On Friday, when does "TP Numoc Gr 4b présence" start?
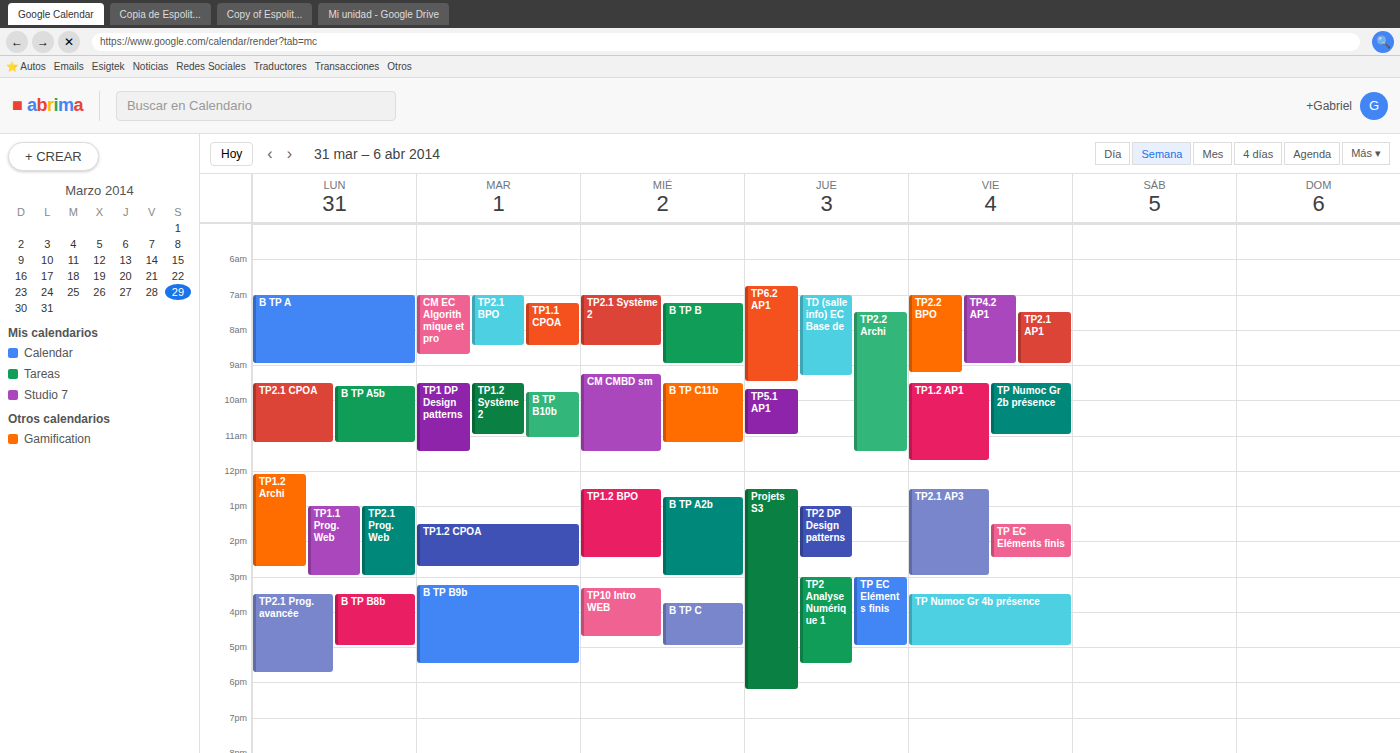
3:30 PM